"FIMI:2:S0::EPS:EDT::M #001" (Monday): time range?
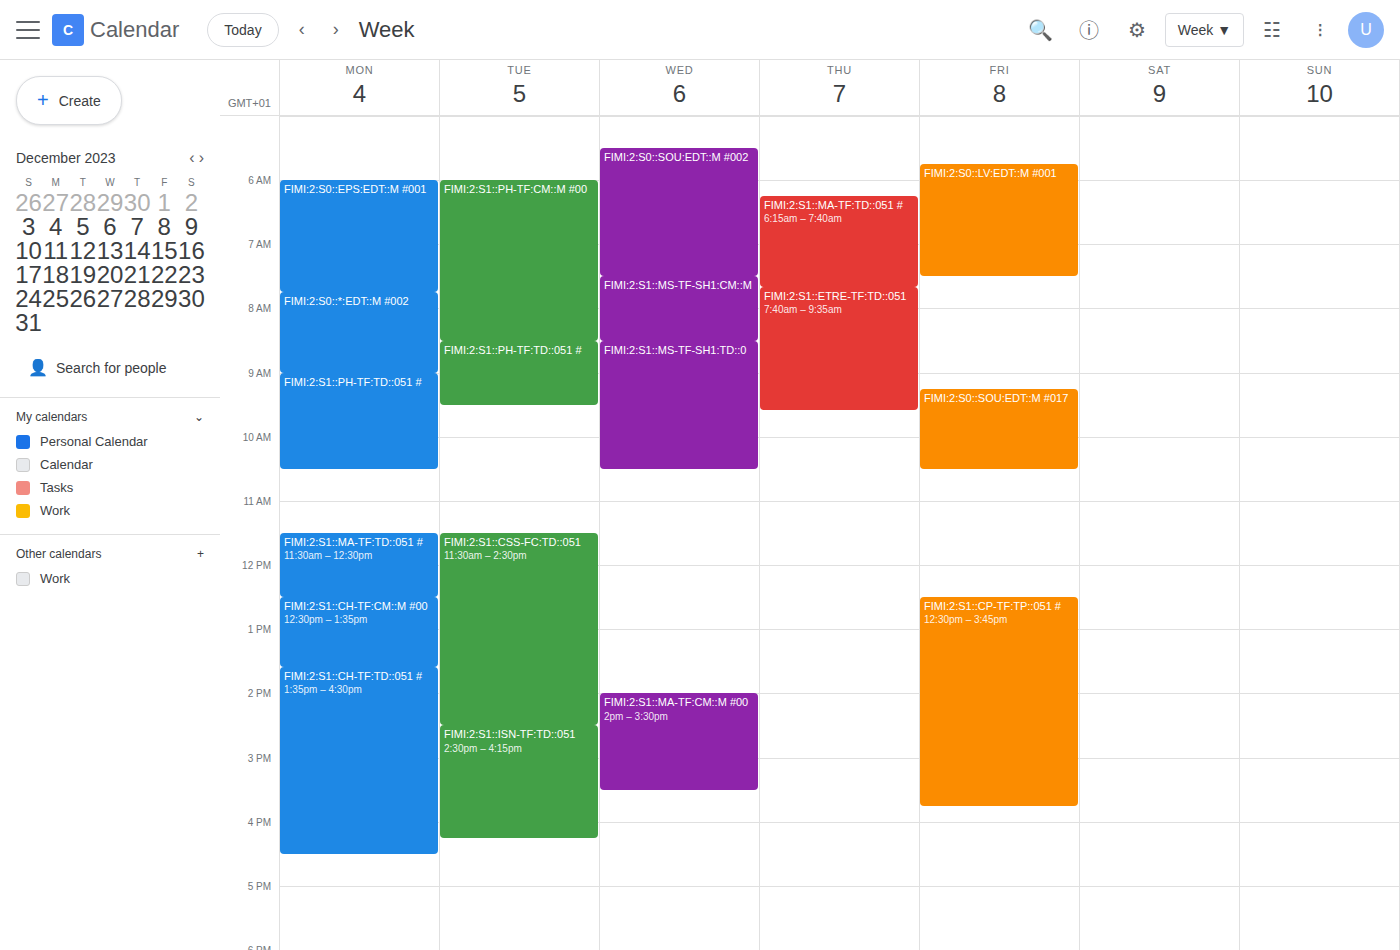
6:00 AM to 7:45 AM